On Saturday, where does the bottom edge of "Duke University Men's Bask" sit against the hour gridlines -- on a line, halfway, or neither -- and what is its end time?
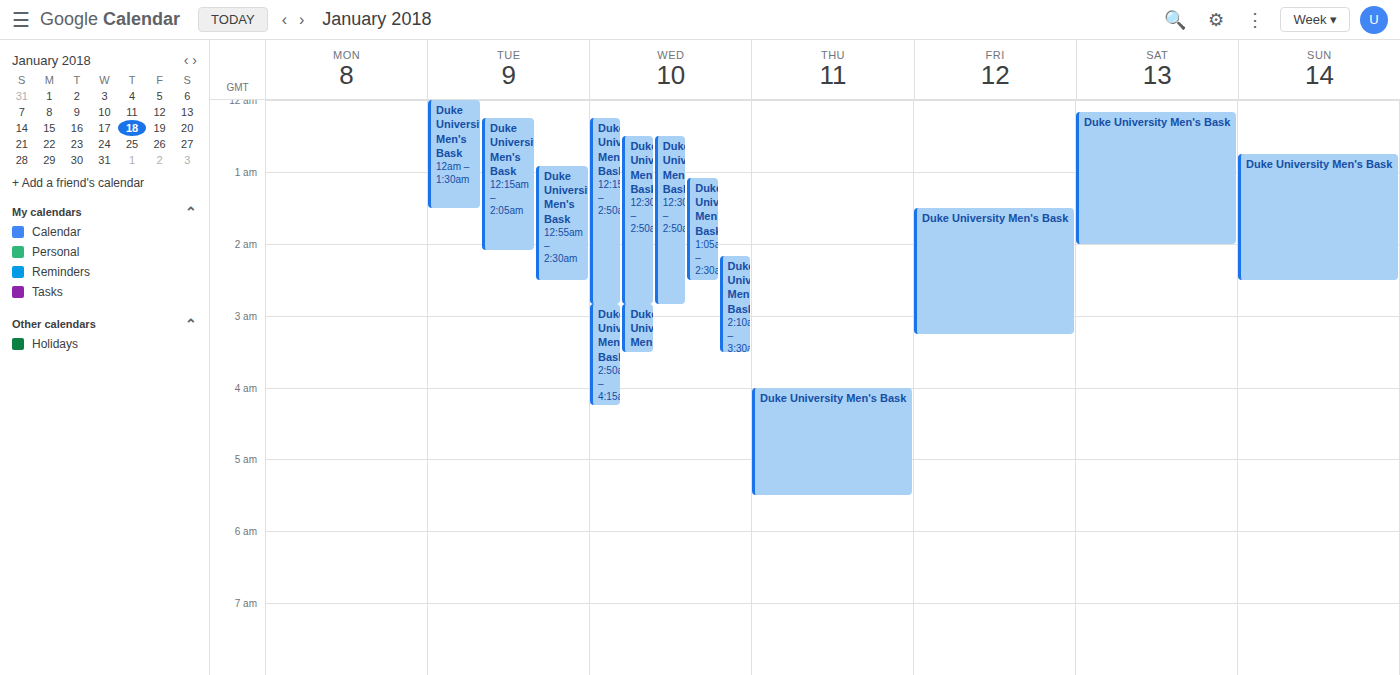
2:00 AM -- exactly on the 2 AM line.